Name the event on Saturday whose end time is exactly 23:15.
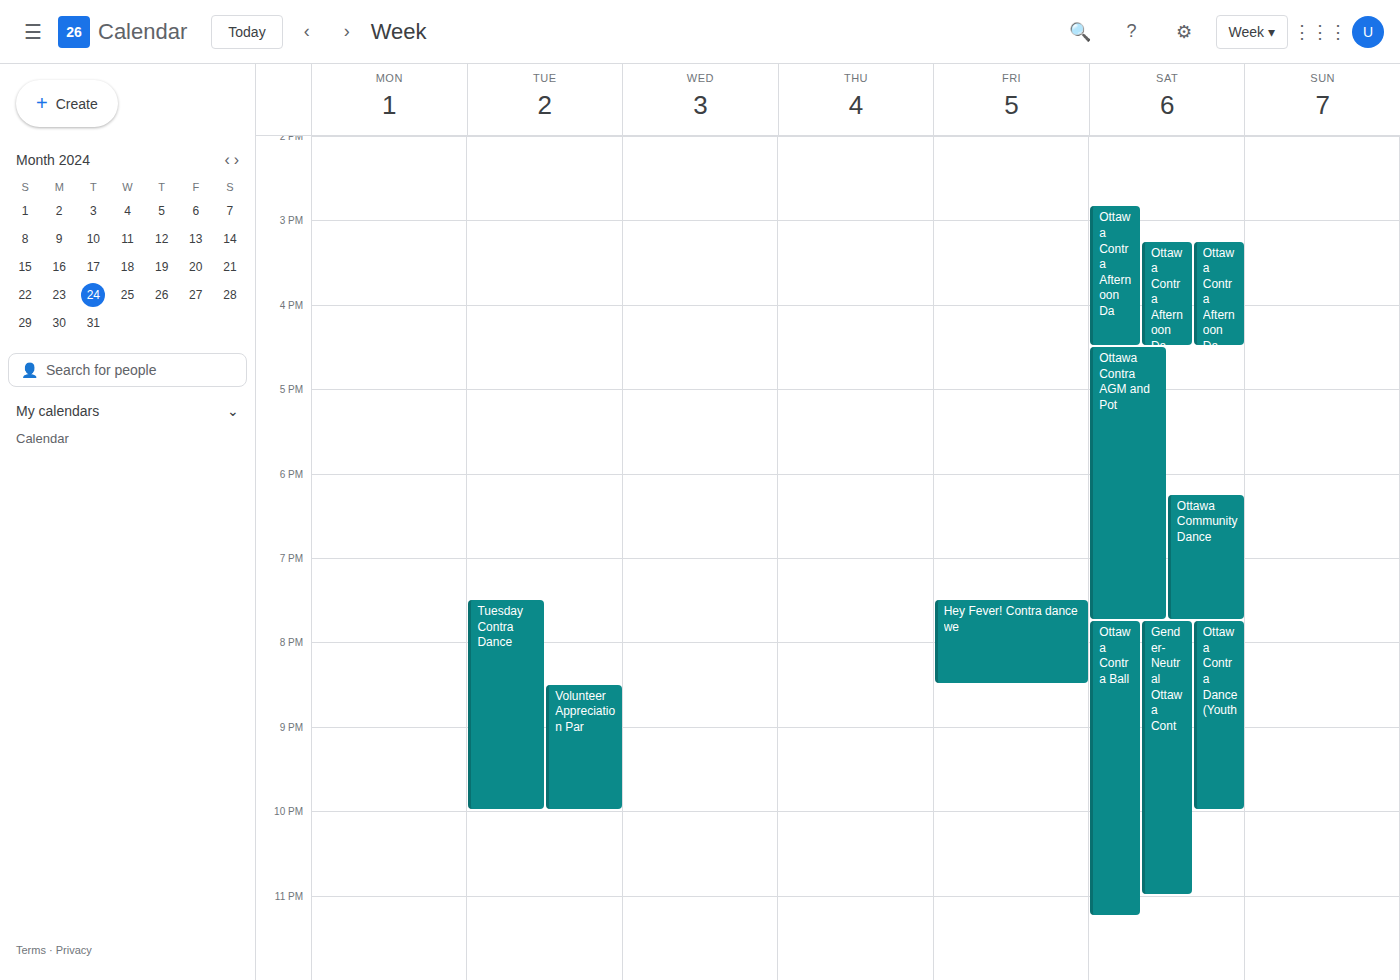
"Ottawa Contra Ball"